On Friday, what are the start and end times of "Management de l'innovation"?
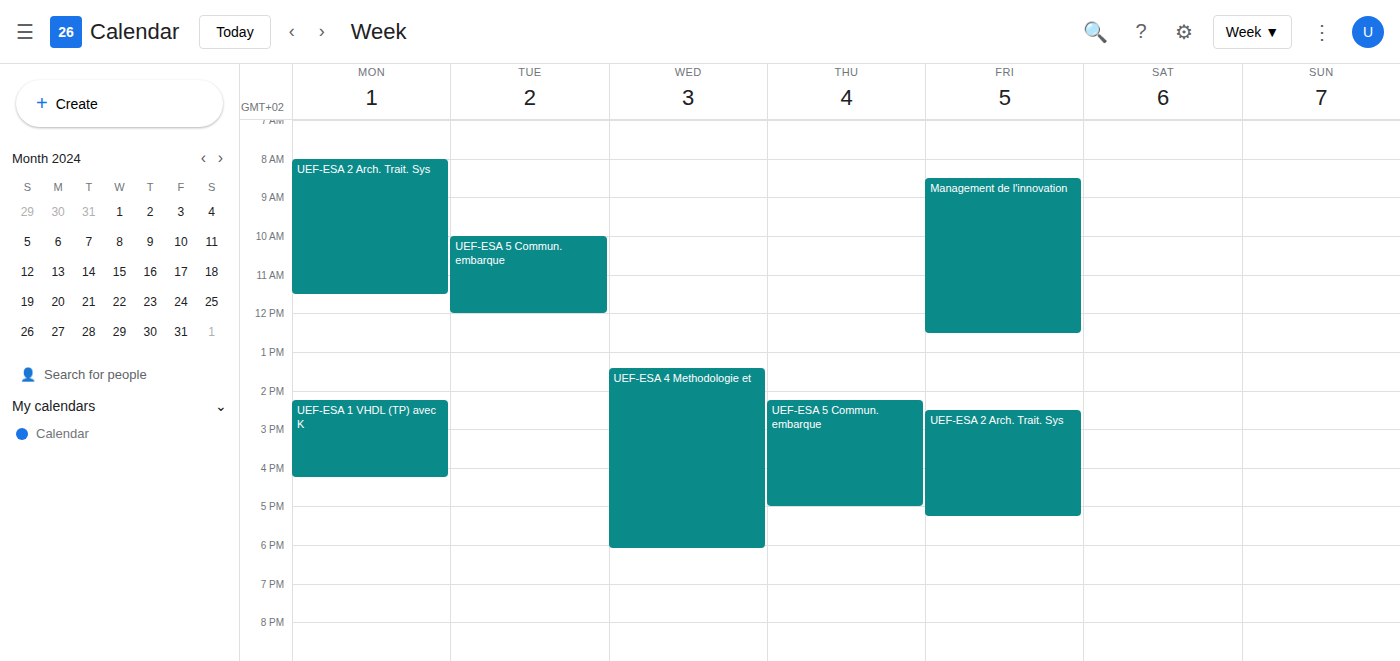
8:30 AM to 12:30 PM